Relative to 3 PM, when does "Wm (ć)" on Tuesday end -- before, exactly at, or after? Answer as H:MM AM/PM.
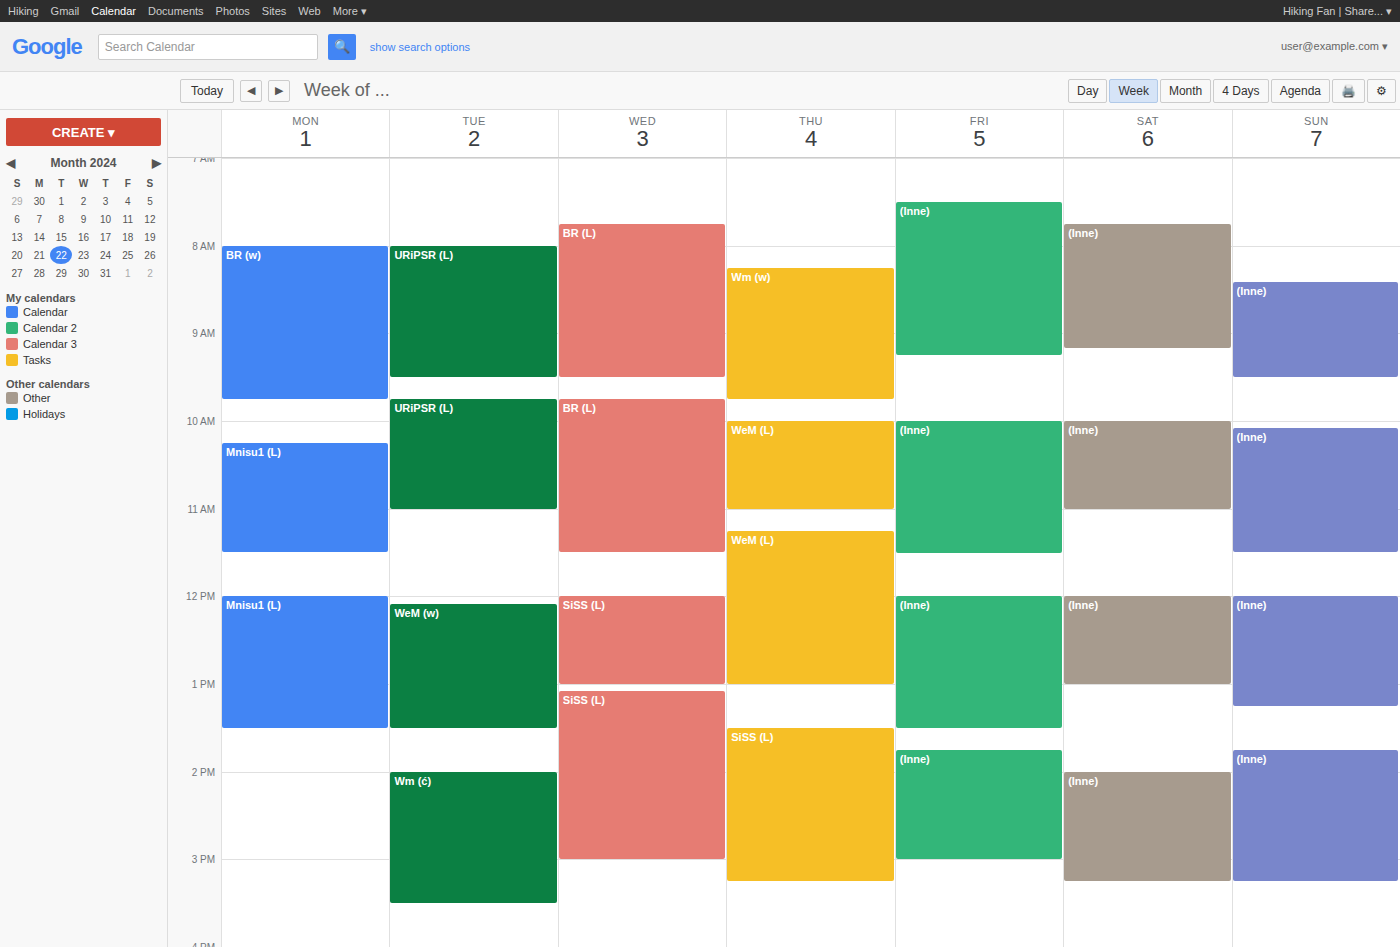
3:30 PM -- after 3 PM, 30 minutes below the 3 PM line.